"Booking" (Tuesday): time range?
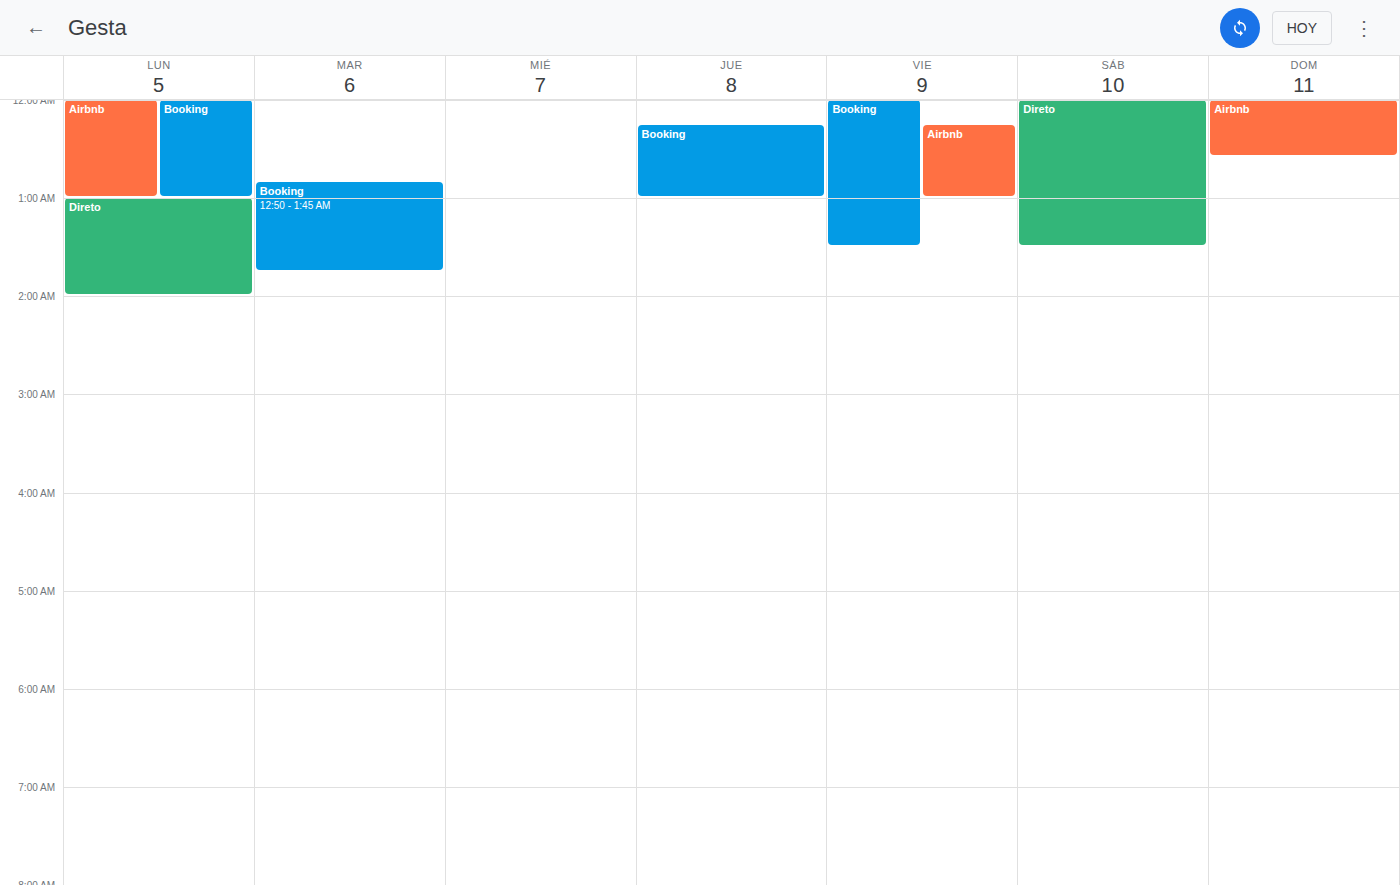
12:50 AM to 1:45 AM